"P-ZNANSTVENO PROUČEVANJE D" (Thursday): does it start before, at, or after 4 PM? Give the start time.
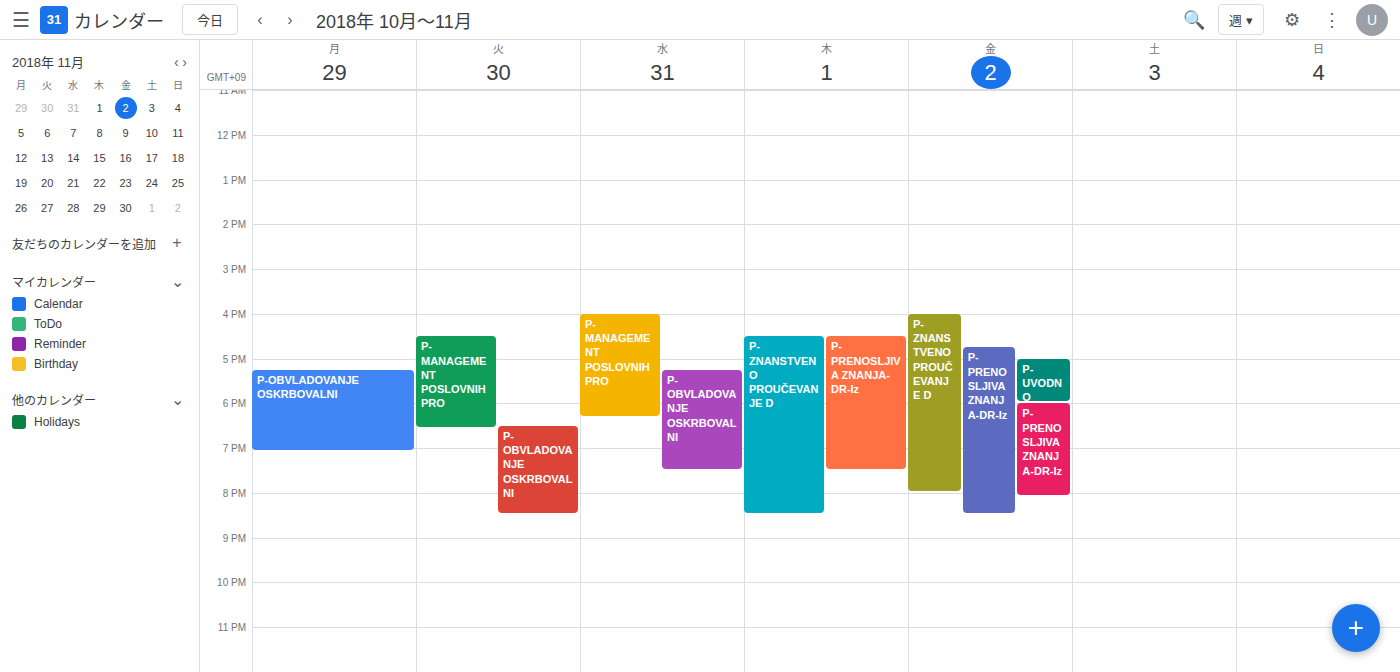
4:30 PM -- after 4 PM, 30 minutes below the 4 PM line.